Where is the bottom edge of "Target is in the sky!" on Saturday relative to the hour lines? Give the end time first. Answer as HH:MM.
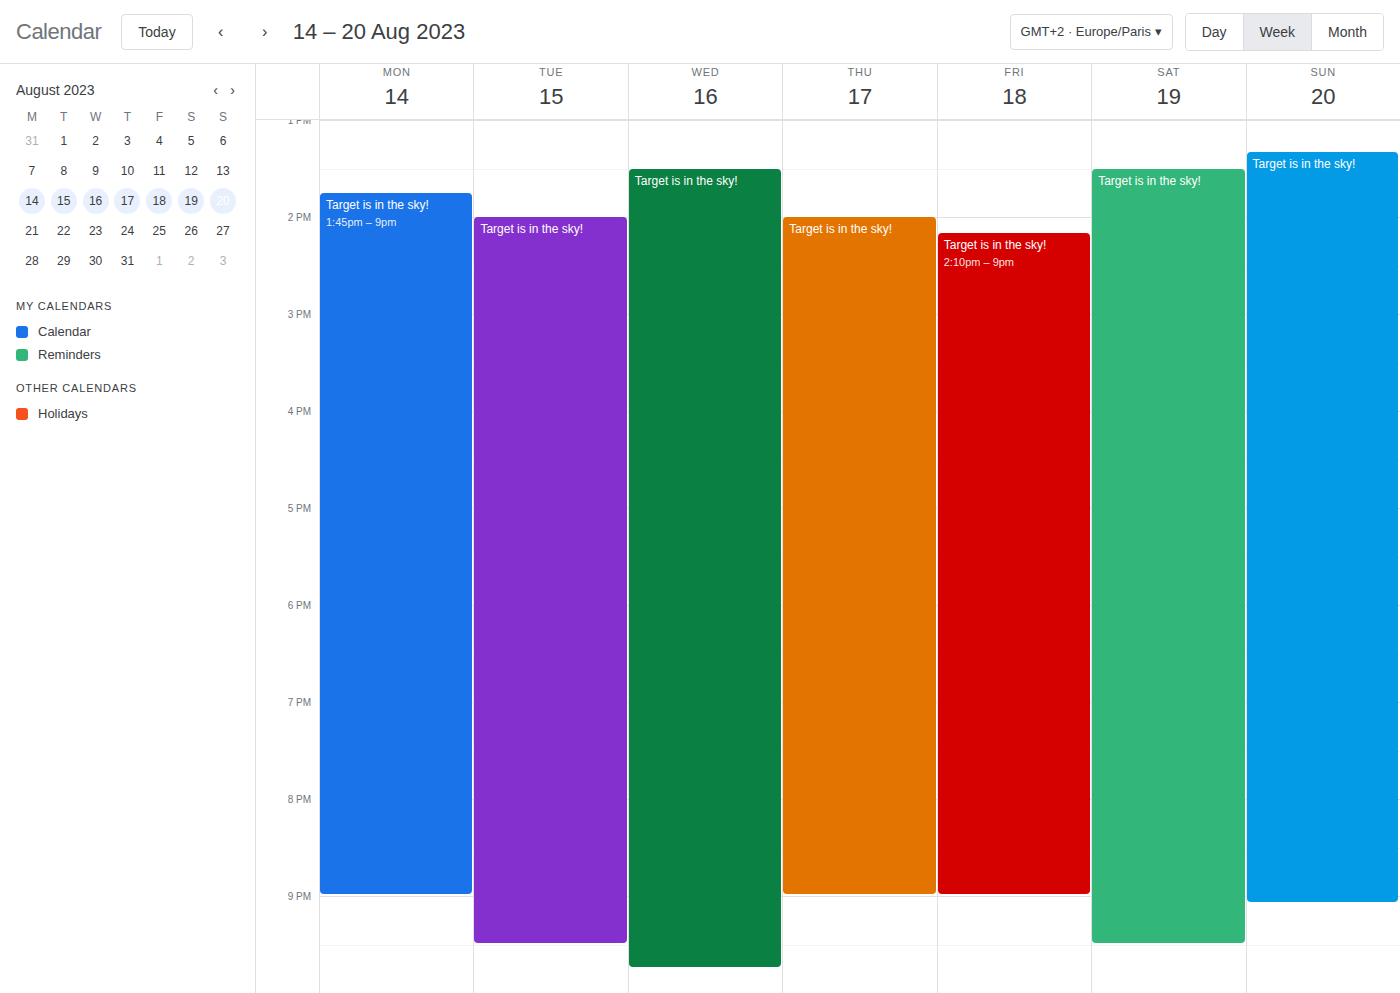
21:30 -- halfway between the 21:00 and 22:00 lines.